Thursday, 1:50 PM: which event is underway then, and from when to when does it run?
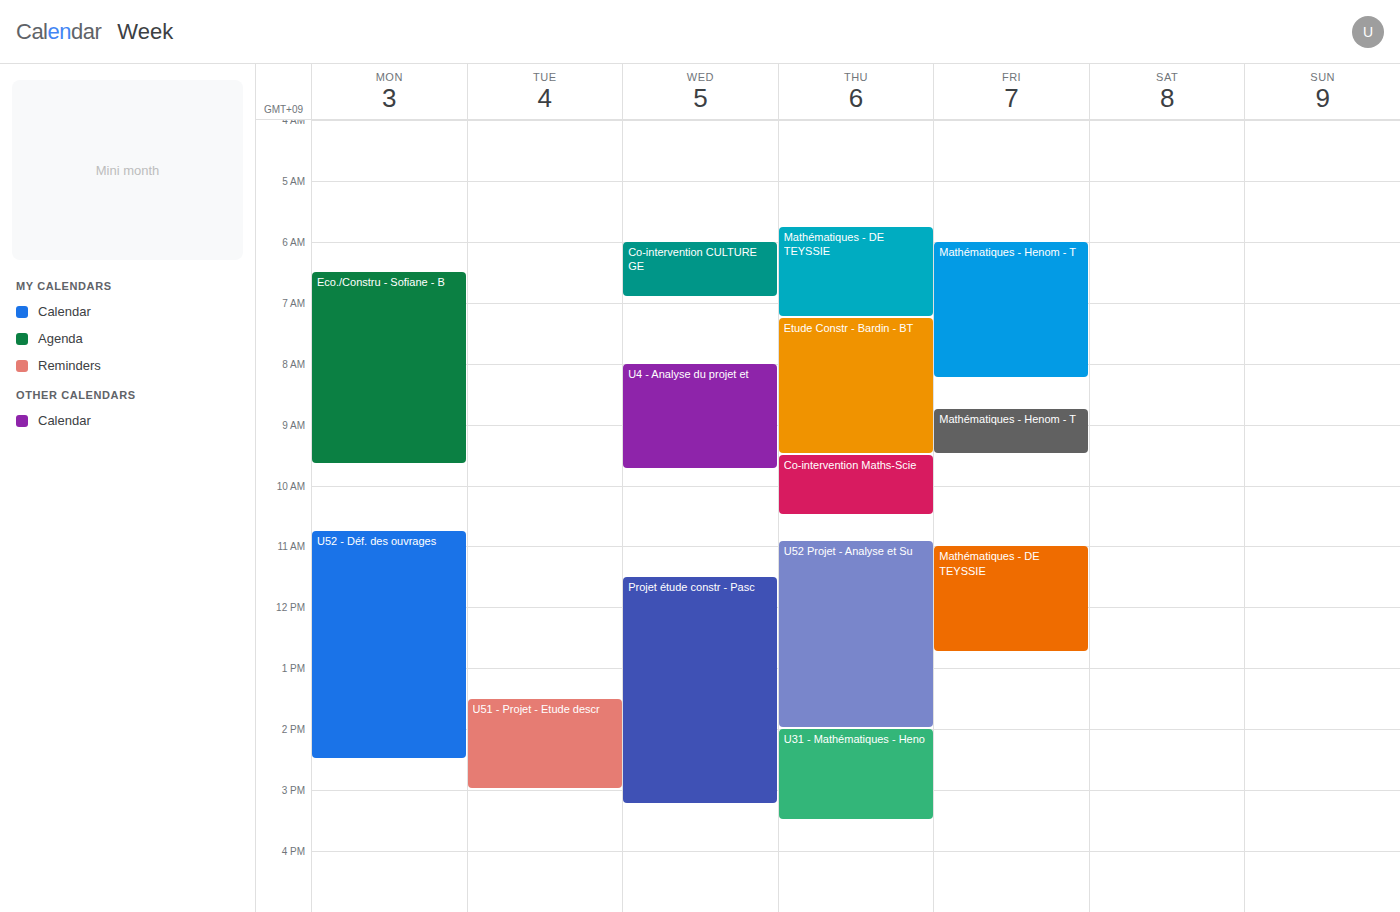
"U52 Projet - Analyse et Su", 10:55 AM to 2:00 PM